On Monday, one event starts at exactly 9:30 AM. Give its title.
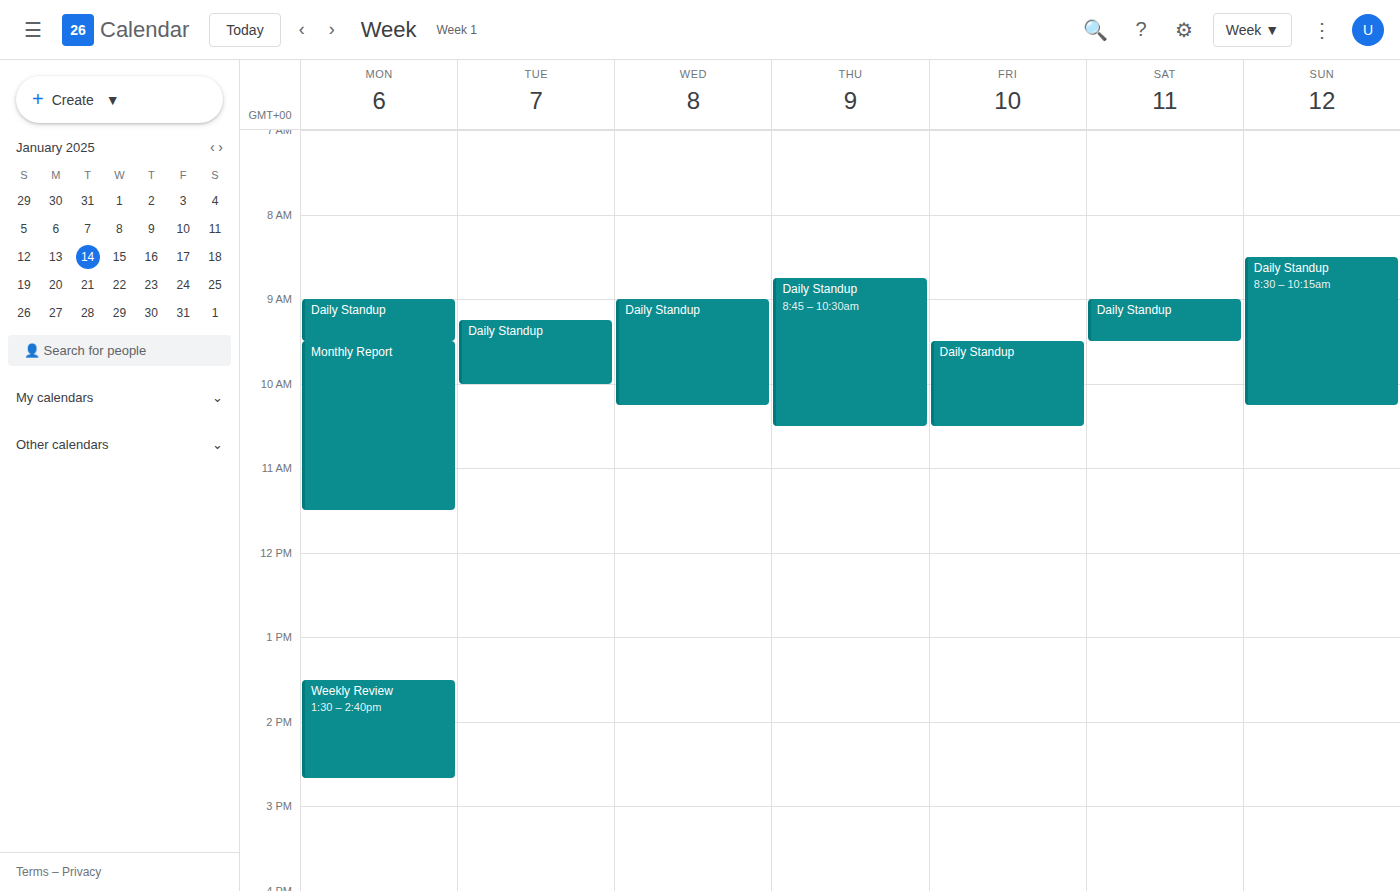
"Monthly Report"